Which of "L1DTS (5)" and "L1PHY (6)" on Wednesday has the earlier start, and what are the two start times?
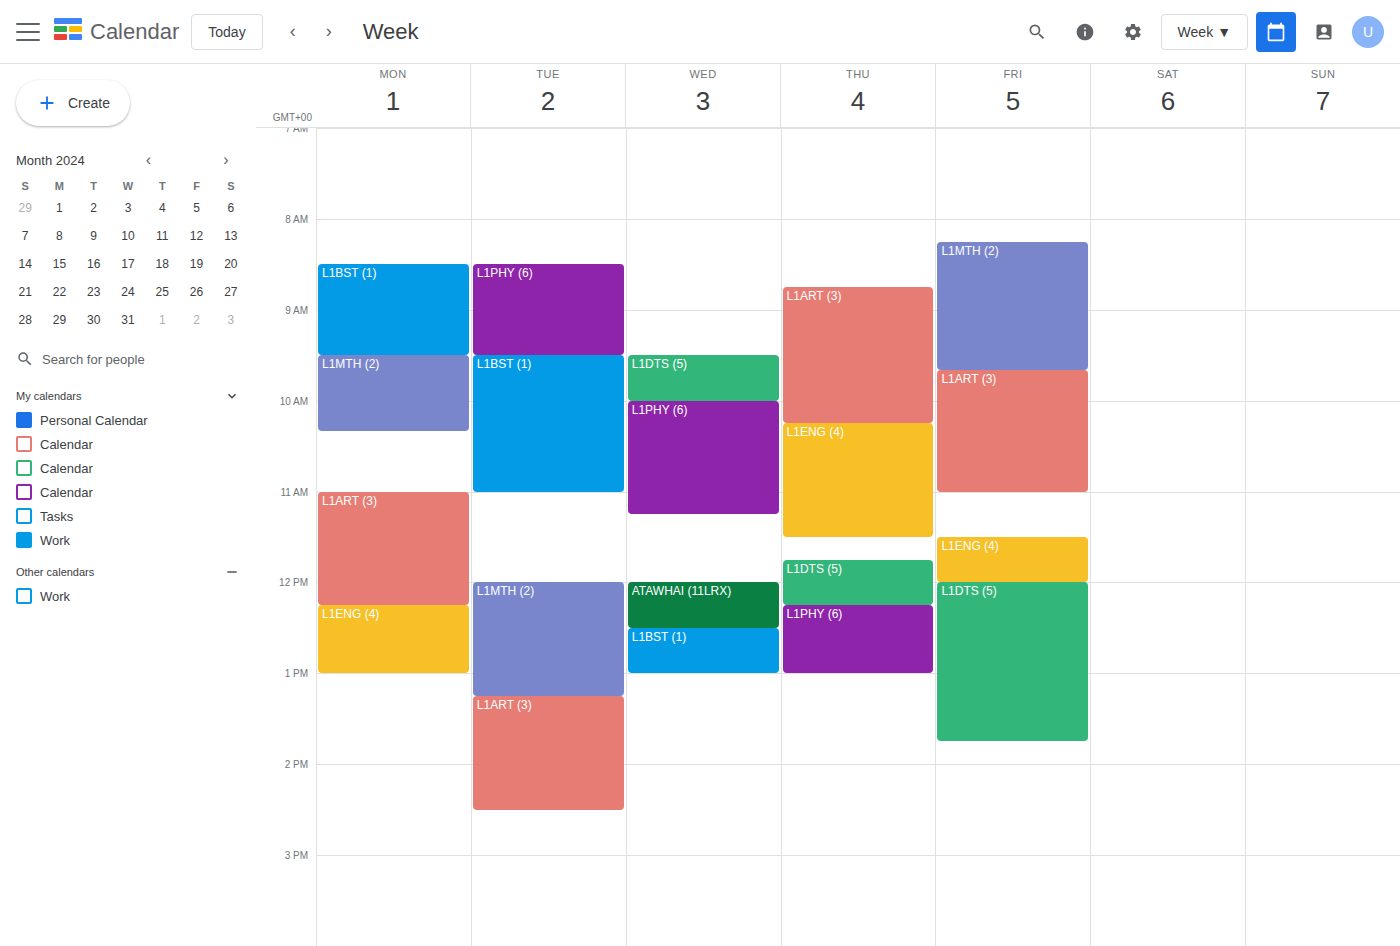
"L1DTS (5)" 9:30 AM; "L1PHY (6)" 10:00 AM.